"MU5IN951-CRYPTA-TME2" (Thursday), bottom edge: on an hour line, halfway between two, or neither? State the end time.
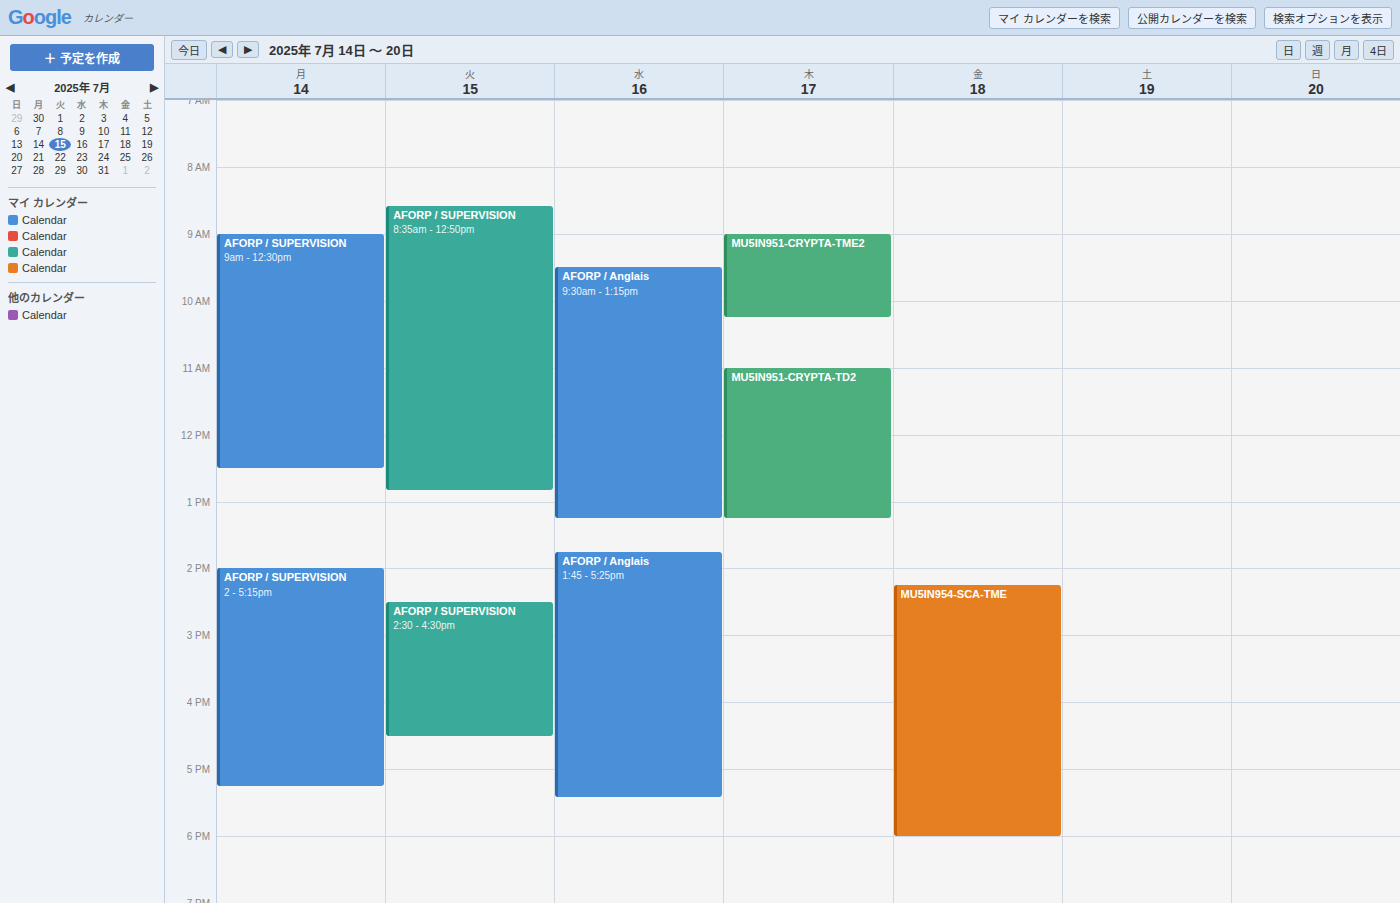
10:15 AM -- neither: a quarter of the way from the 10 AM line to the 11 AM line.